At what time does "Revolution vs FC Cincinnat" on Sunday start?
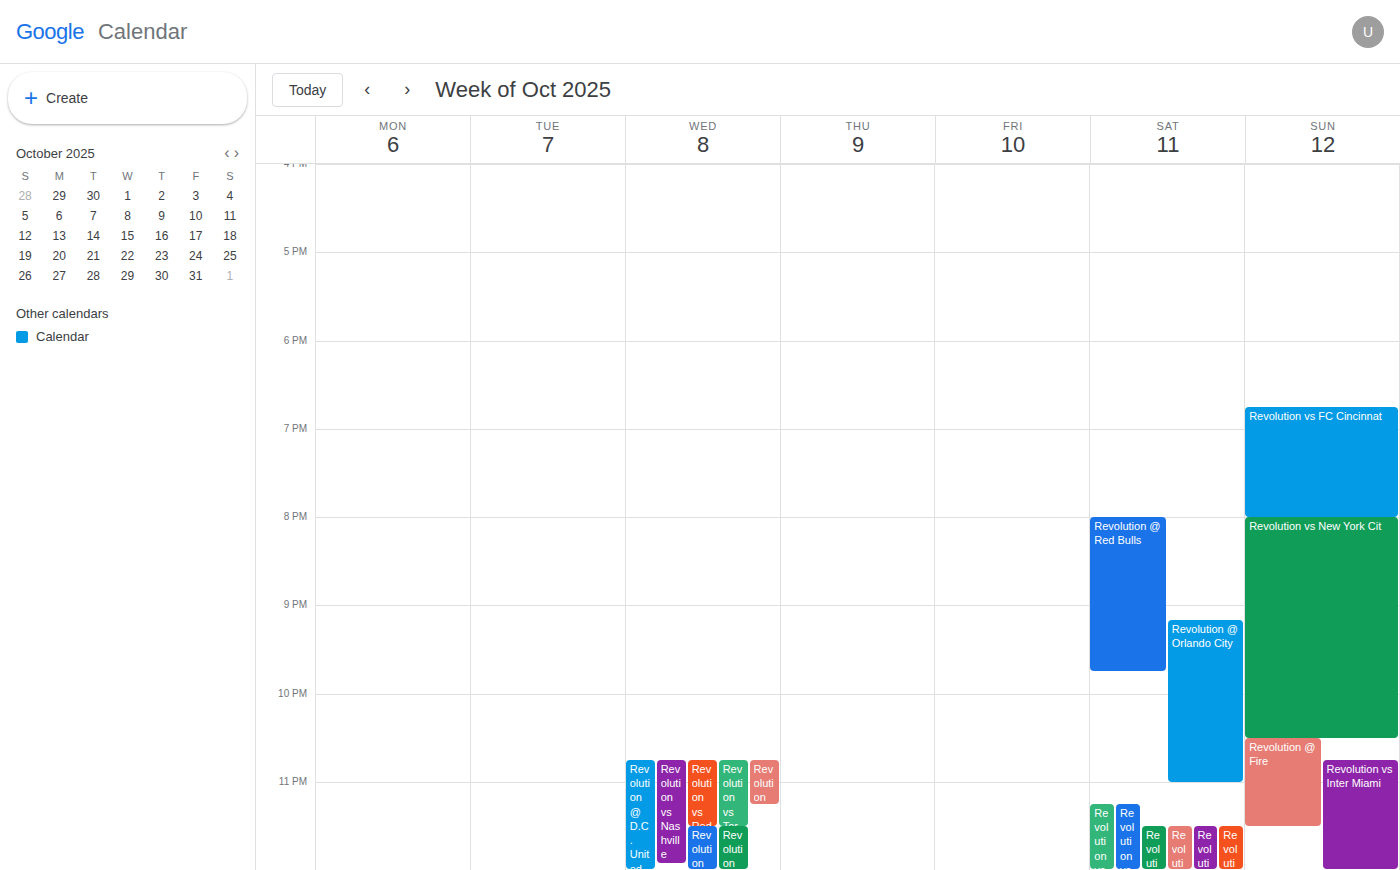
6:45 PM